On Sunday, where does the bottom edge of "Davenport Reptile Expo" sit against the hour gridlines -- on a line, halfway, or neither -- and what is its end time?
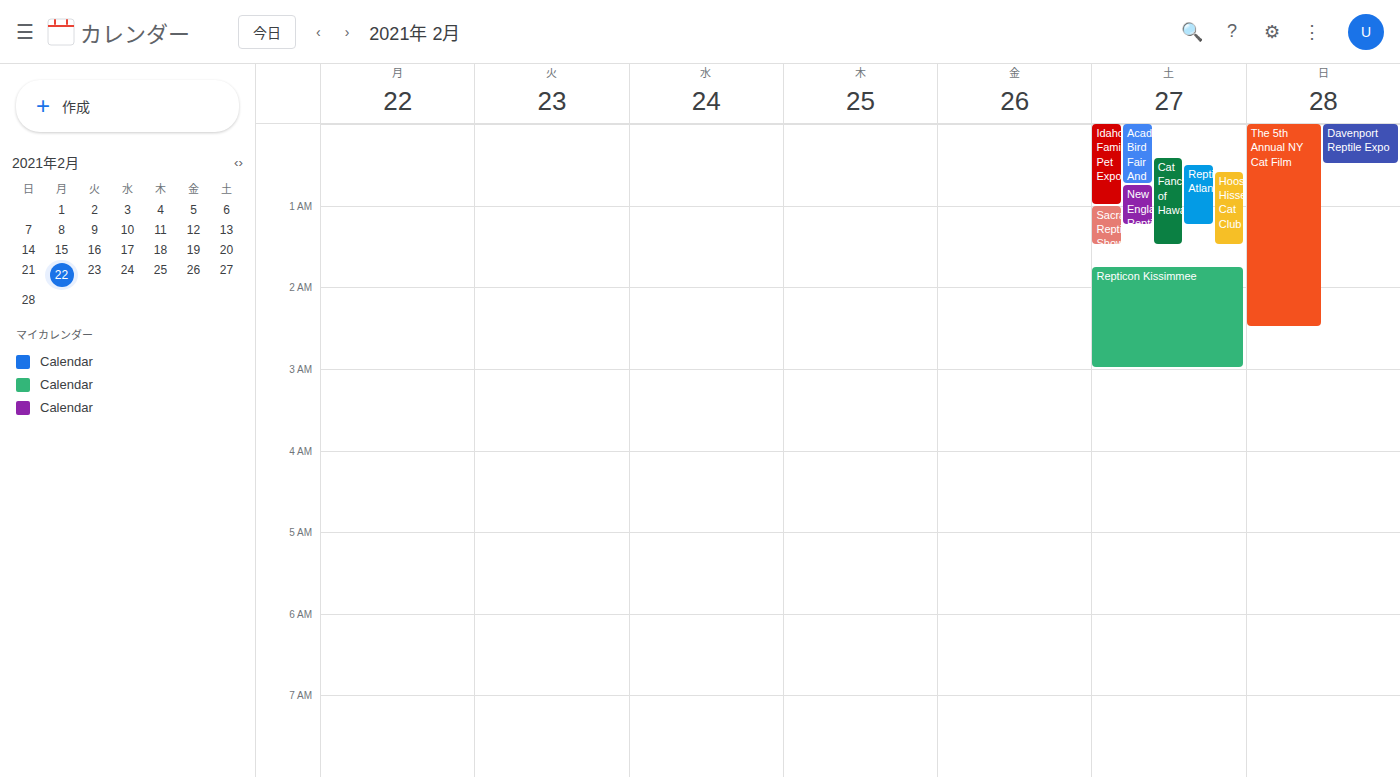
12:30 AM -- halfway between the 12 AM and 1 AM lines.